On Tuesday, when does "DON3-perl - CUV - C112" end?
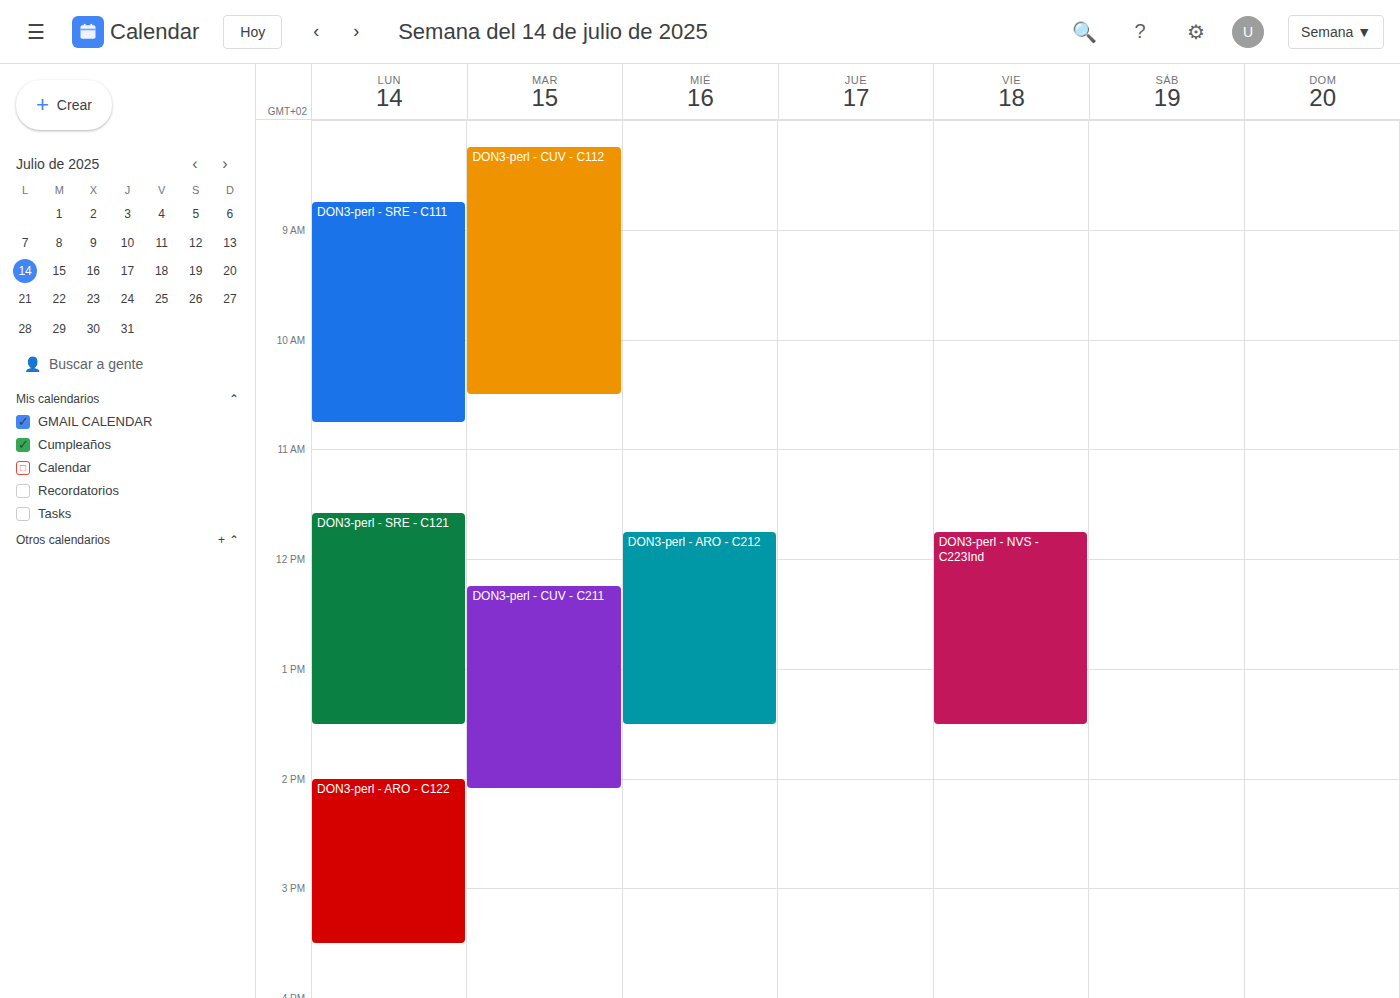
10:30 AM